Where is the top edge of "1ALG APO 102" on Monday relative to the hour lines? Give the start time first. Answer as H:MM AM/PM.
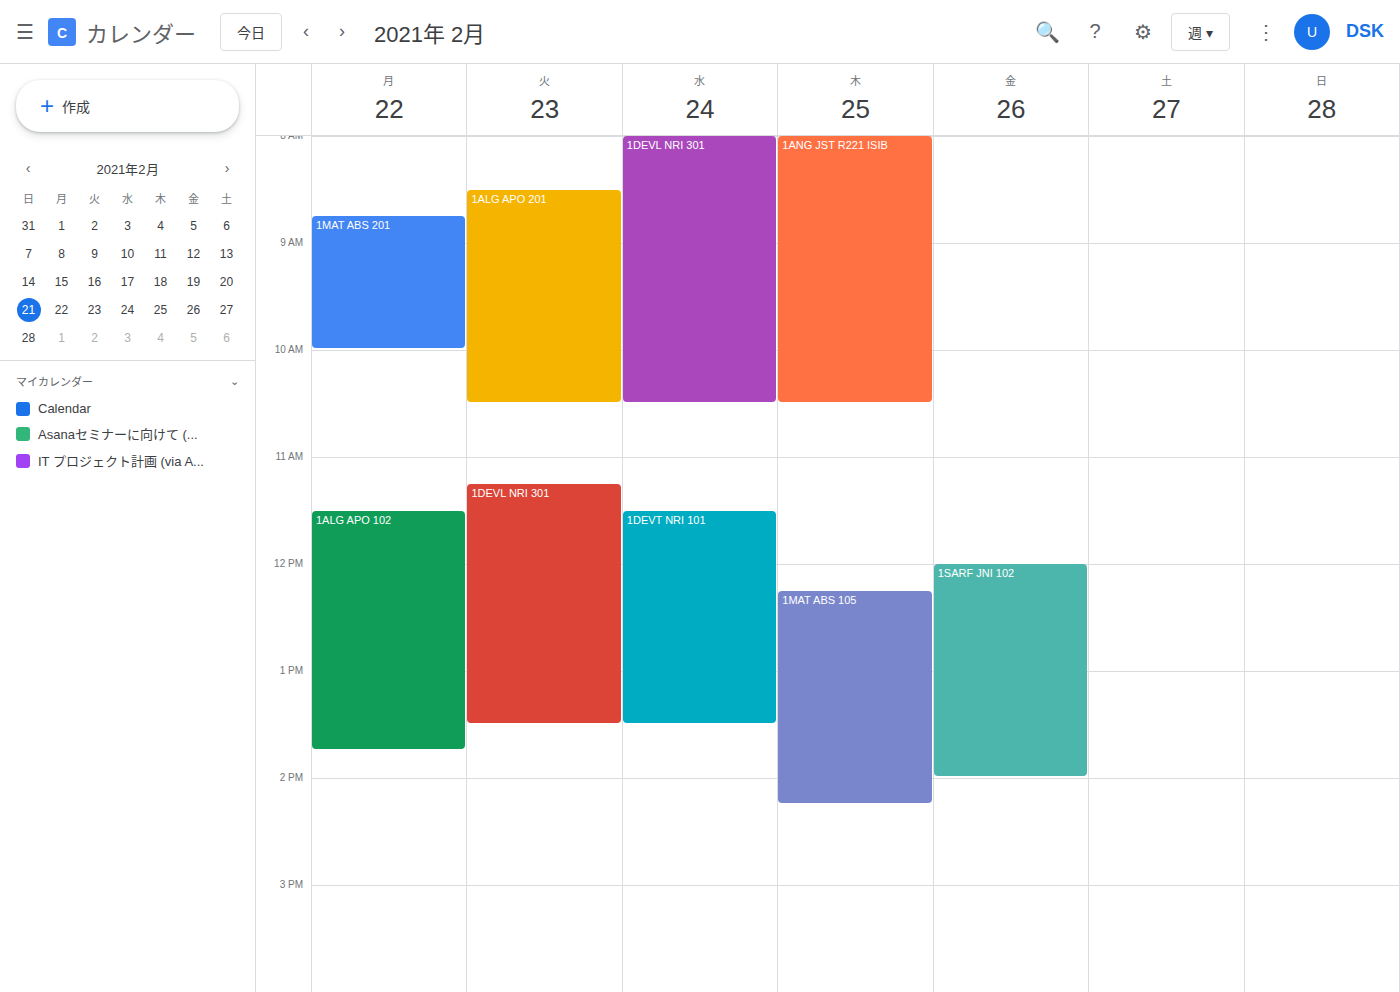
11:30 AM -- halfway between the 11 AM and 12 PM lines.